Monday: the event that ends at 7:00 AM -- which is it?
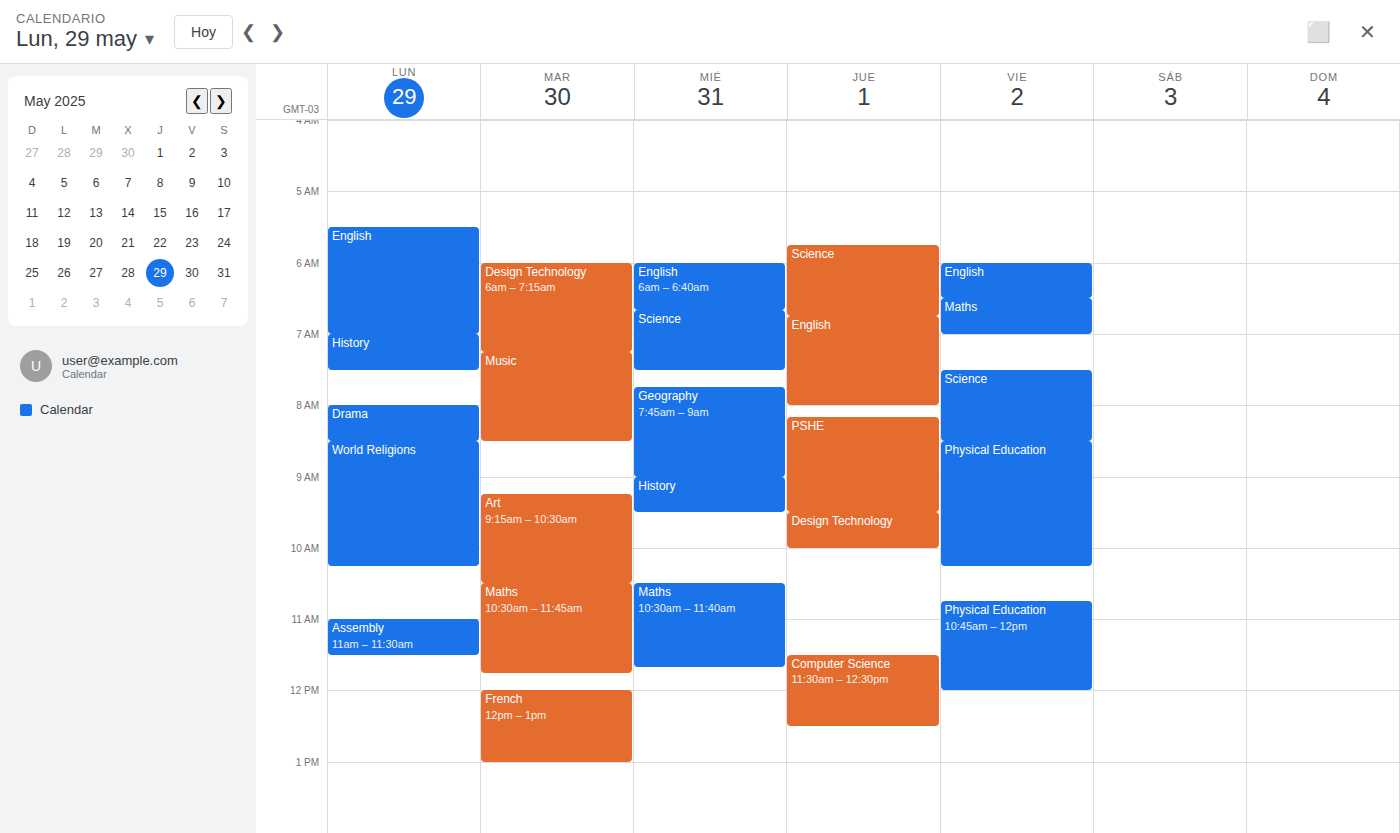
"English"